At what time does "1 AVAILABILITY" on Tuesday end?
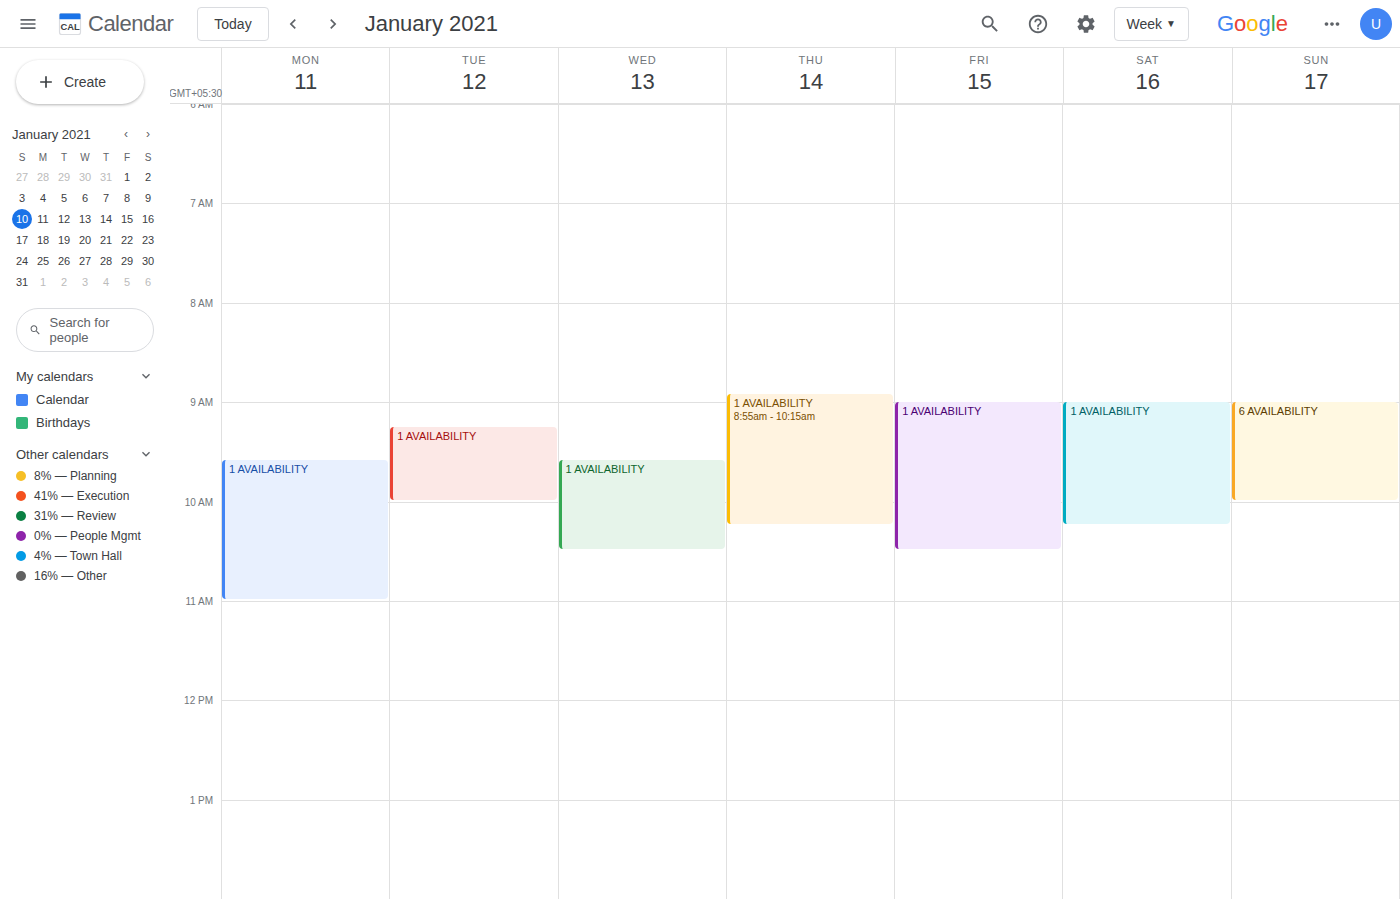
10:00 AM